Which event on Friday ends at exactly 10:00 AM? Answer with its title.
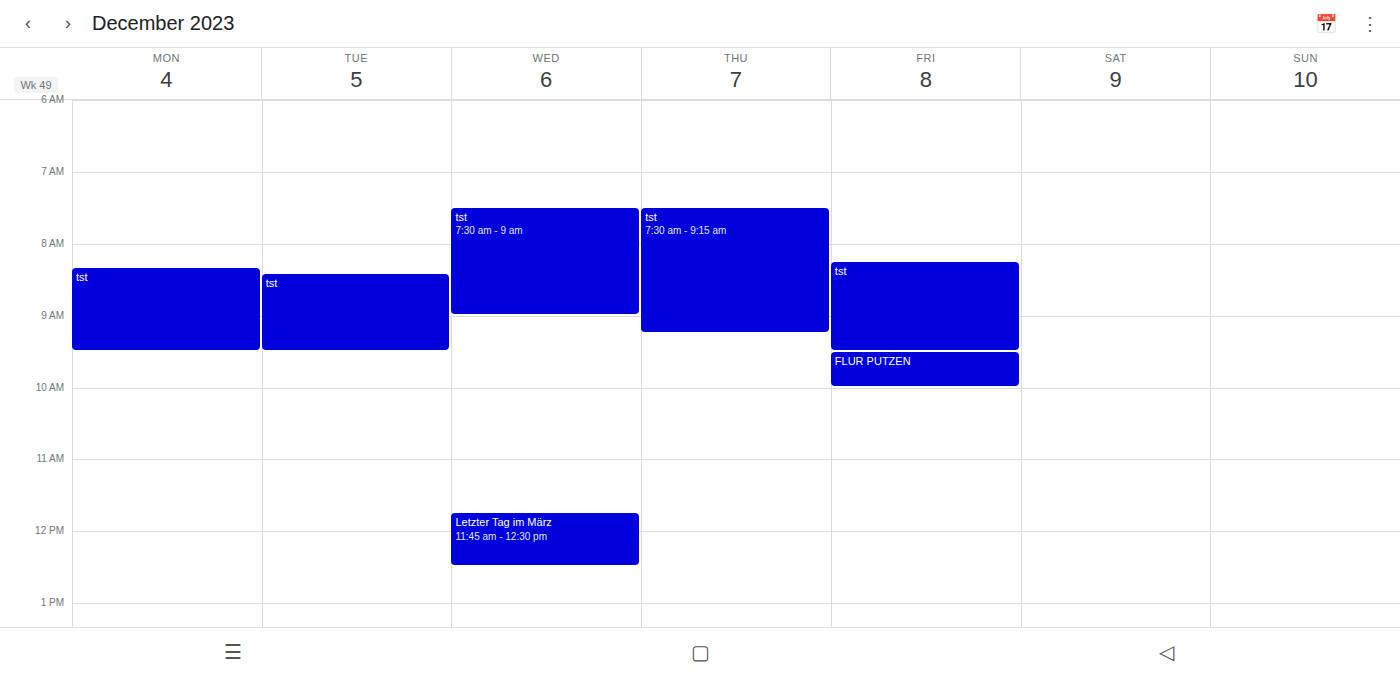
"FLUR PUTZEN"